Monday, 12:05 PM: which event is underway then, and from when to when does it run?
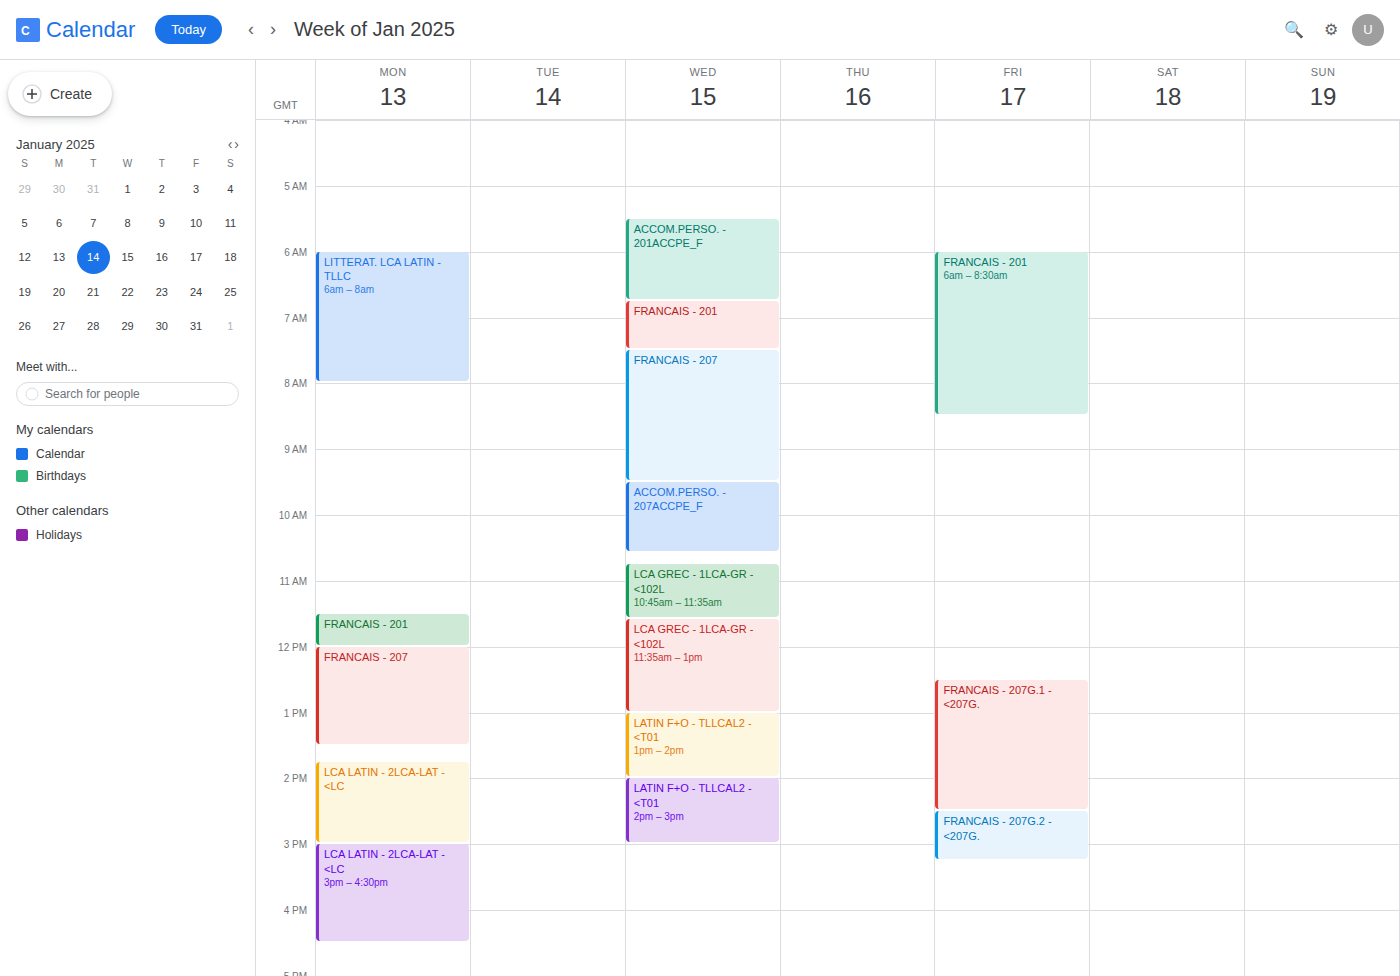
"FRANCAIS - 207", 12:00 PM to 1:30 PM